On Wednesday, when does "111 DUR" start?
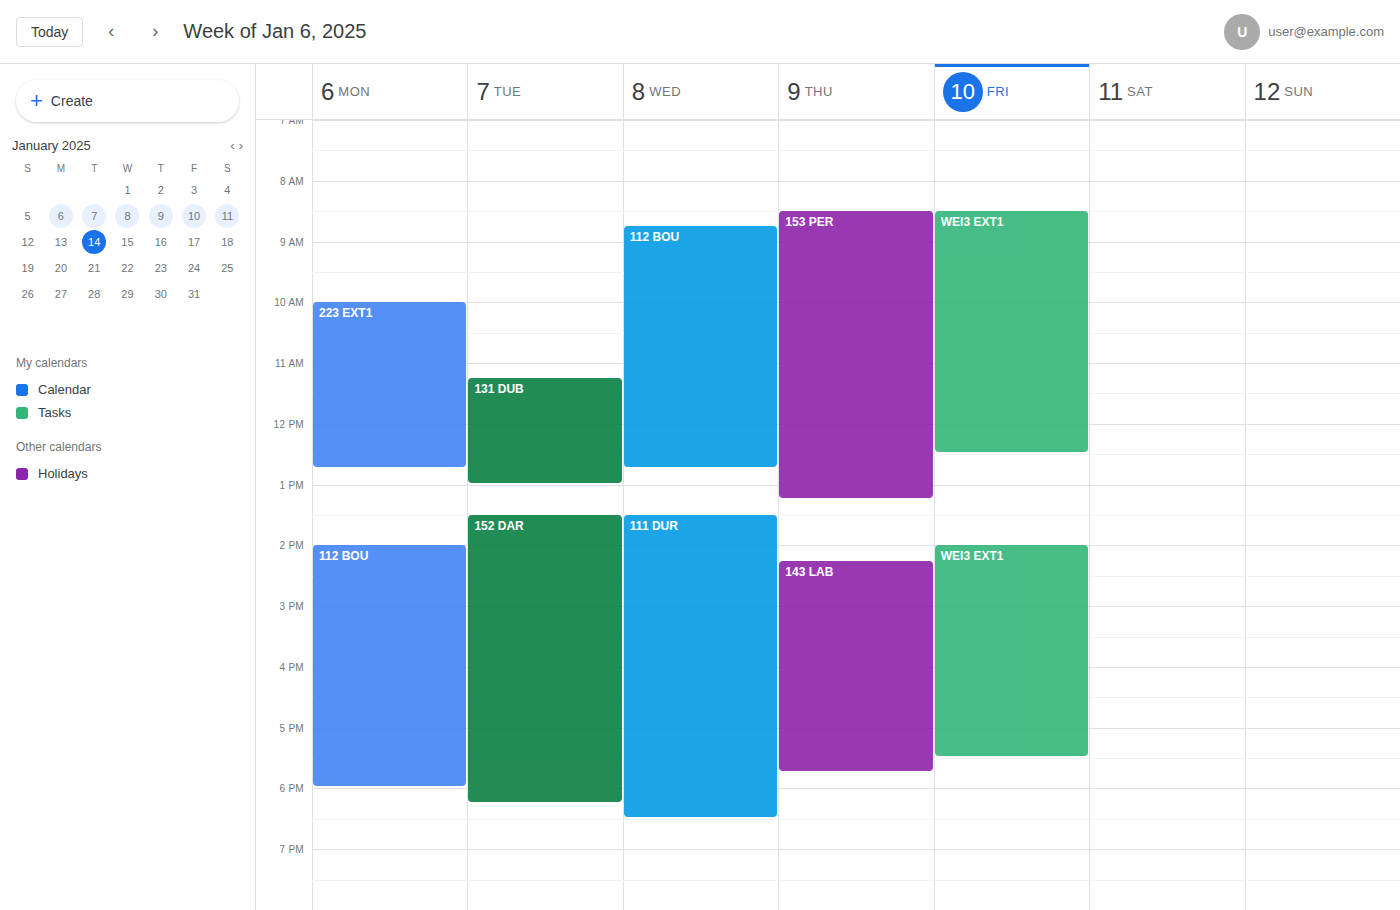
1:30 PM